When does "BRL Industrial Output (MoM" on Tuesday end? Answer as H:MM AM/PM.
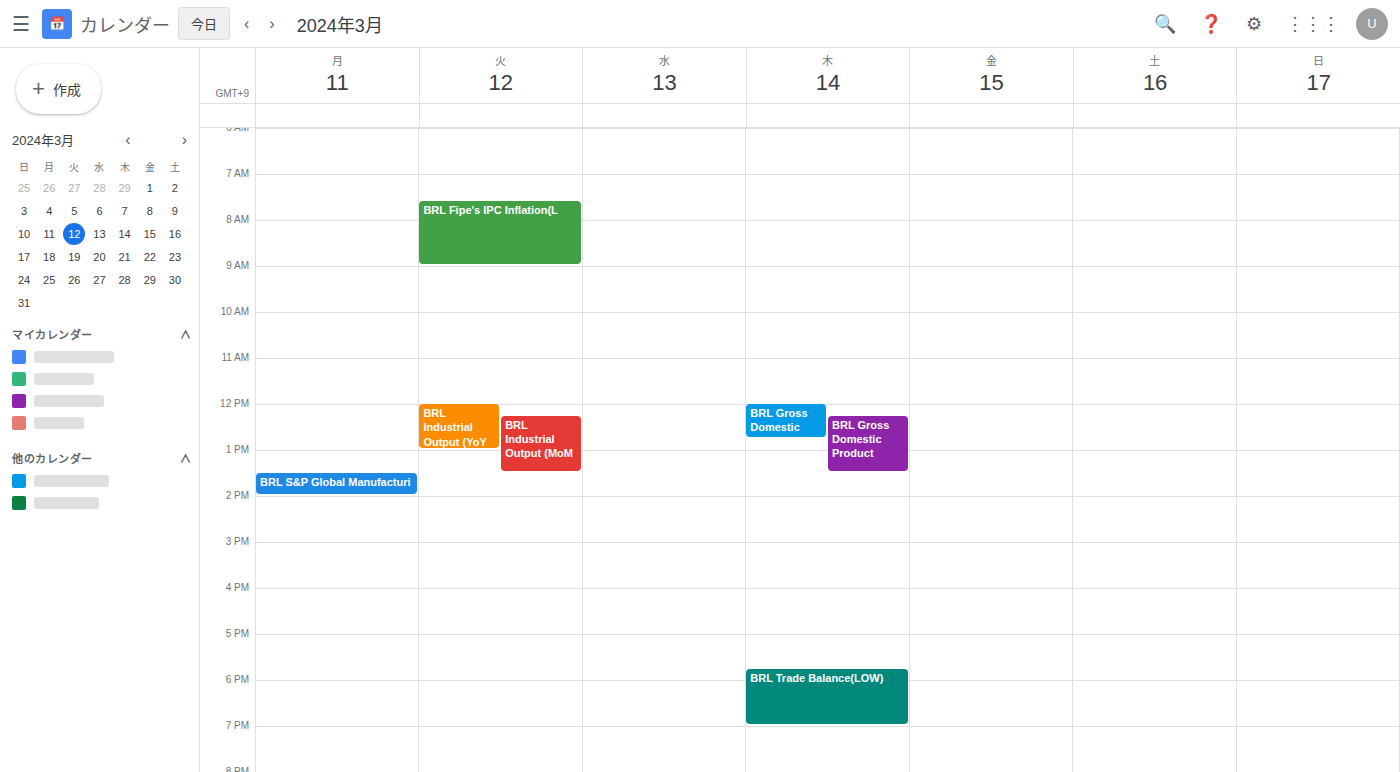
1:30 PM